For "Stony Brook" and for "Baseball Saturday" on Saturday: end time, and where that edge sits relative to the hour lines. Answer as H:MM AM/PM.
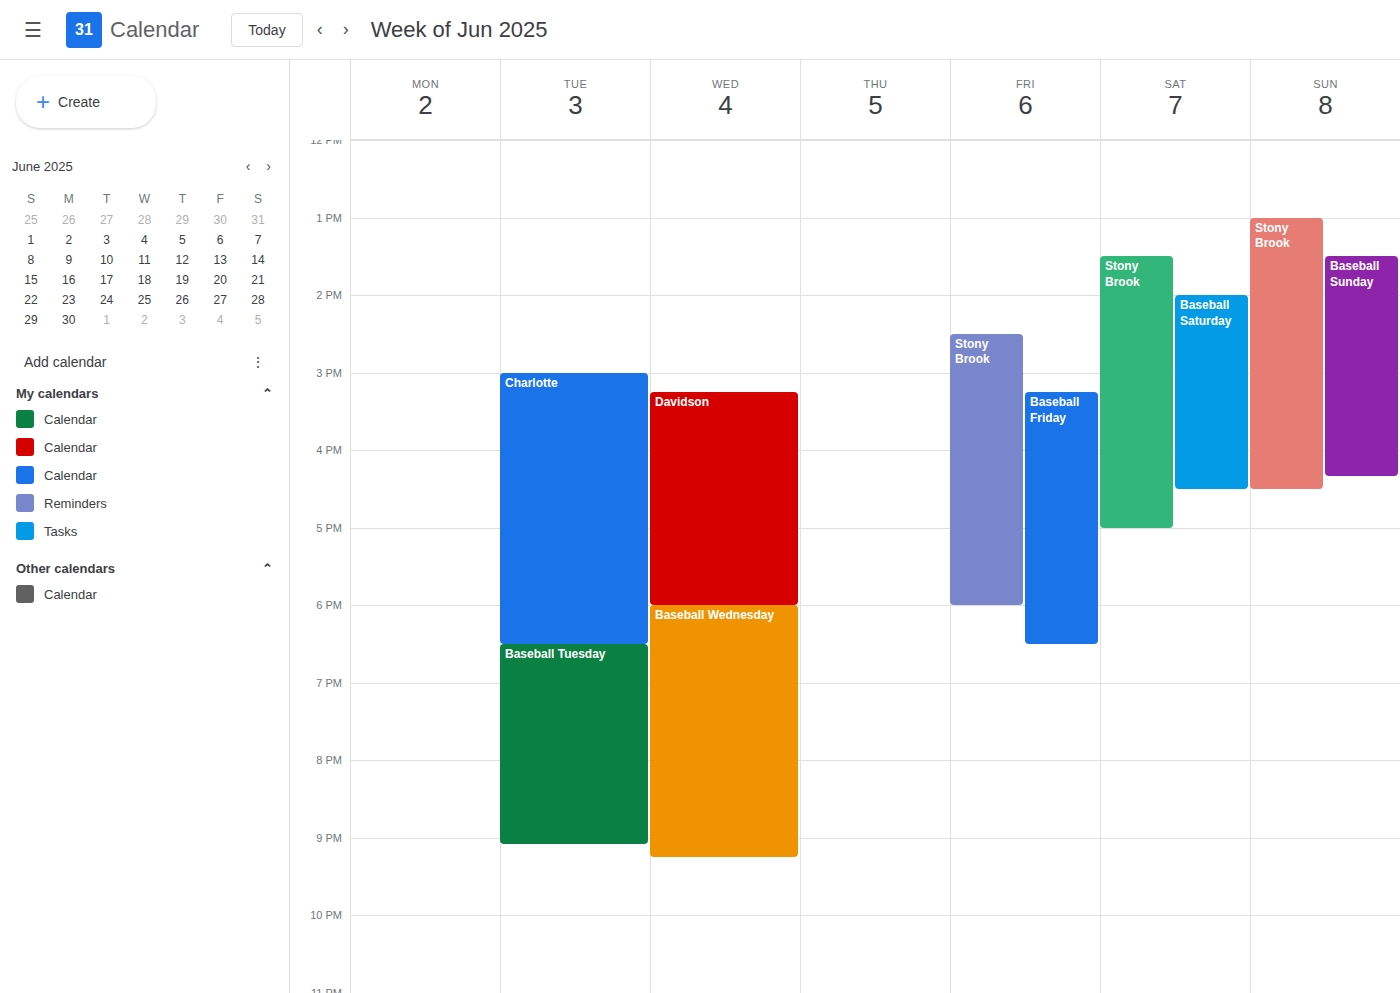
"Stony Brook": 5:00 PM, exactly on the 5 PM line. "Baseball Saturday": 4:30 PM, halfway between the 4 PM and 5 PM lines.